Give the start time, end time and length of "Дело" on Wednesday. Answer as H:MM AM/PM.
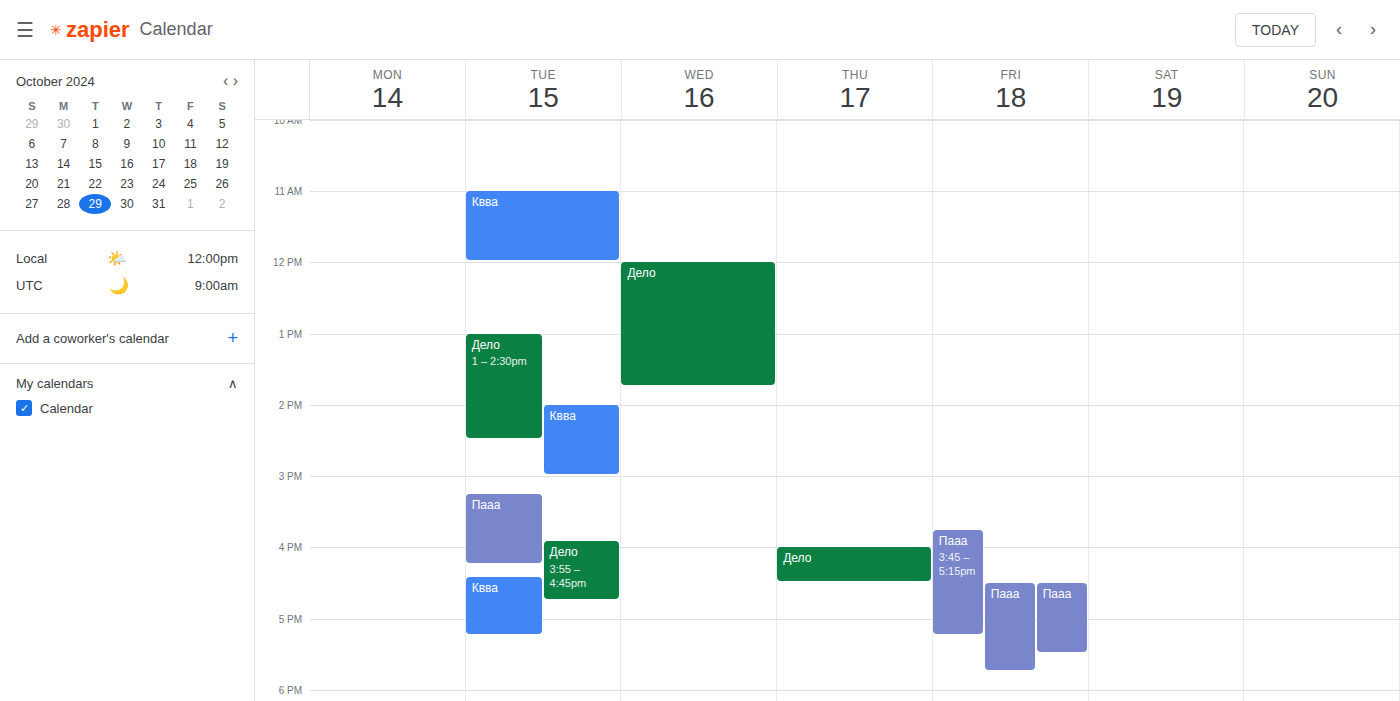
12:00 PM to 1:45 PM, 1 hour 45 minutes